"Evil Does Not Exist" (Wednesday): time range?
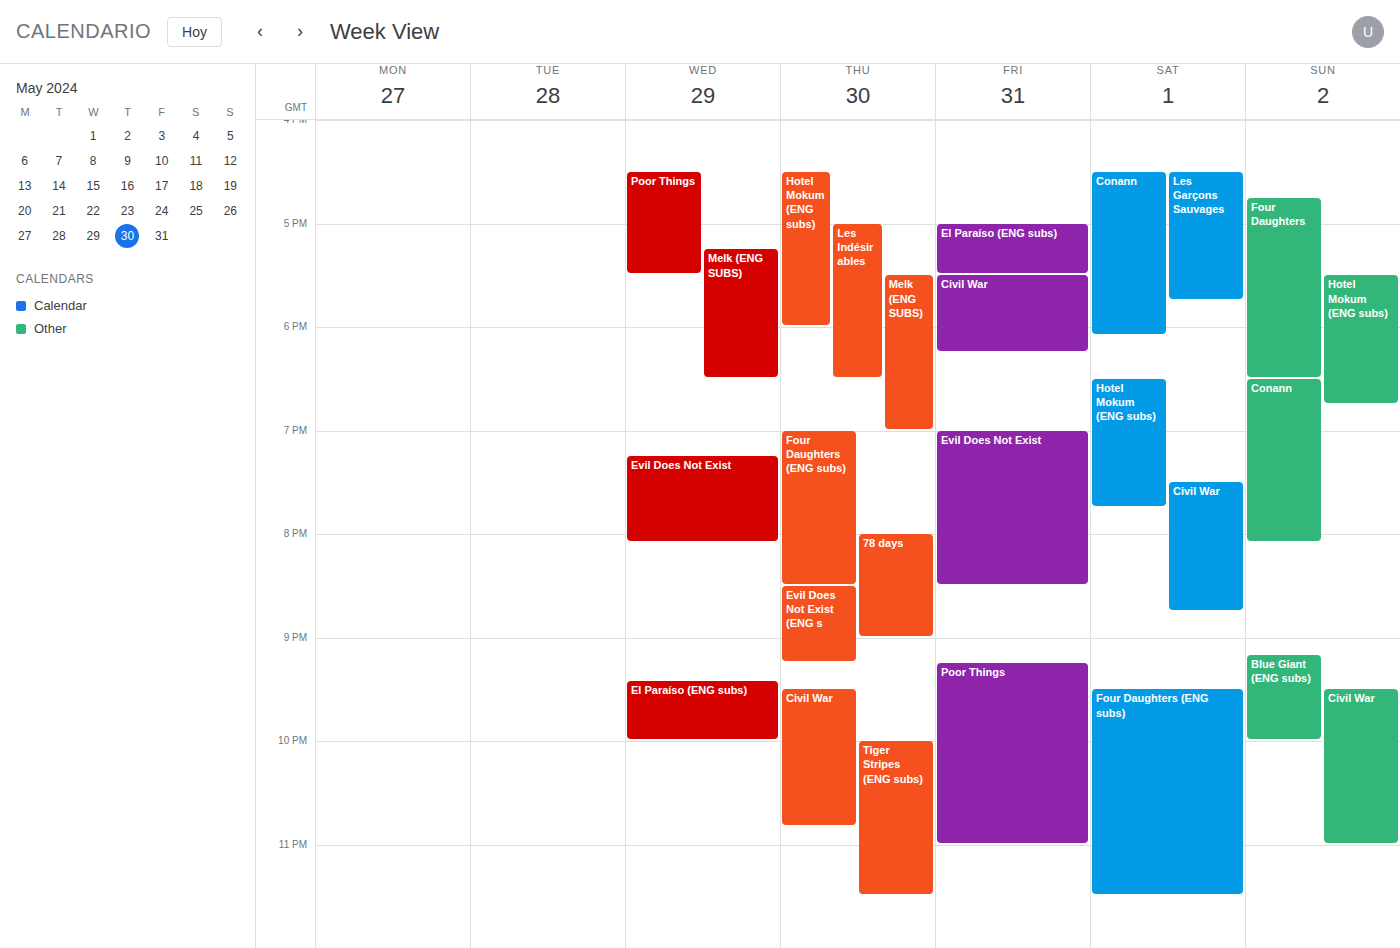
7:15 PM to 8:05 PM